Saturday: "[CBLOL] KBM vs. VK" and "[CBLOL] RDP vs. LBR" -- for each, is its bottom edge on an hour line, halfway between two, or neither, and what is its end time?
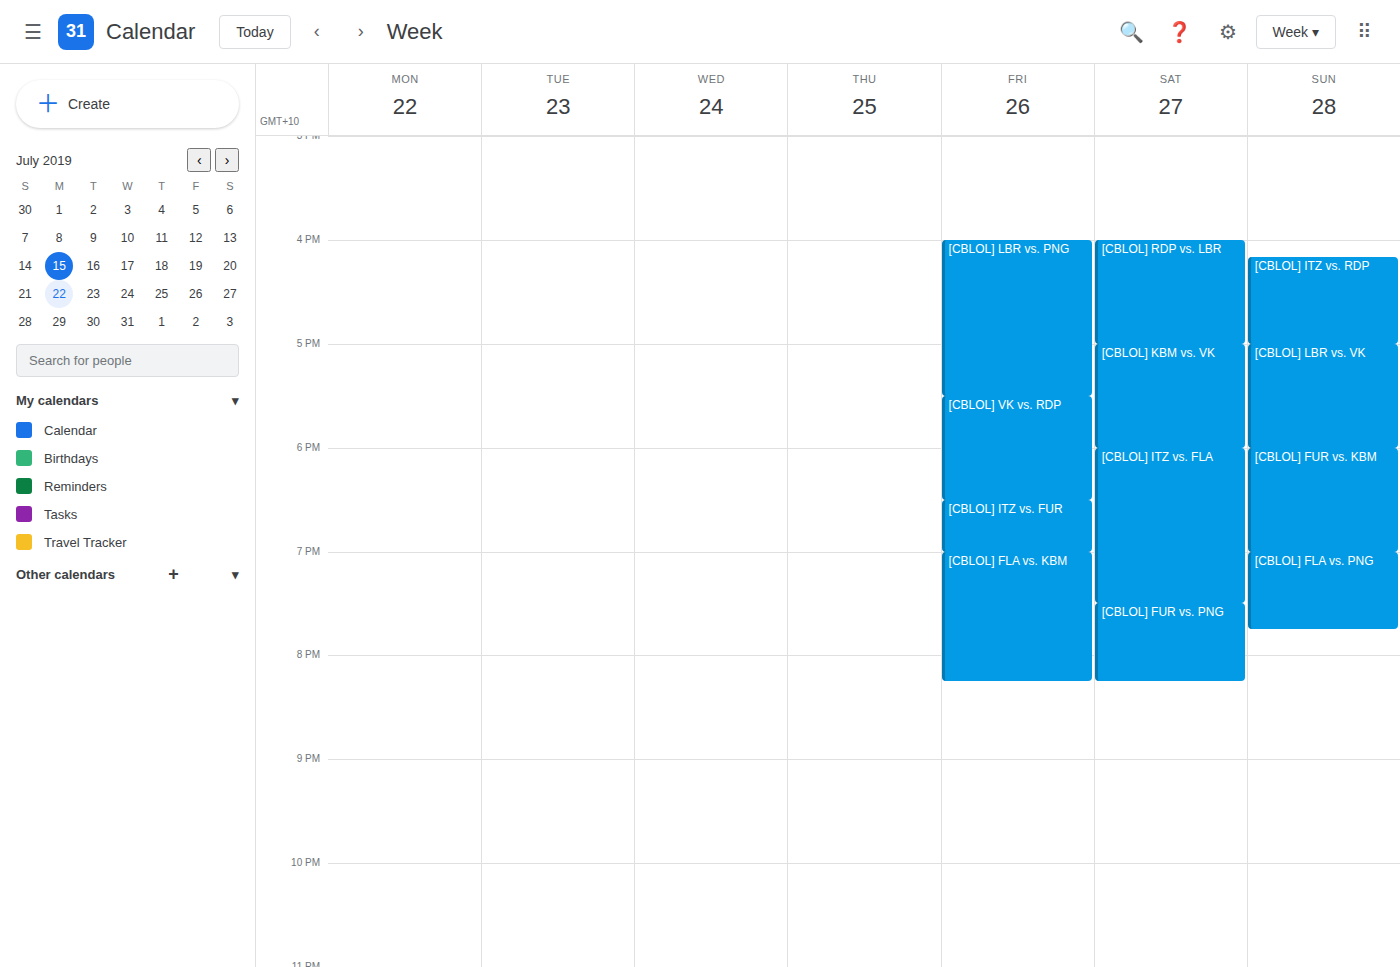
"[CBLOL] KBM vs. VK": 6:00 PM, exactly on the 6 PM line. "[CBLOL] RDP vs. LBR": 5:00 PM, exactly on the 5 PM line.